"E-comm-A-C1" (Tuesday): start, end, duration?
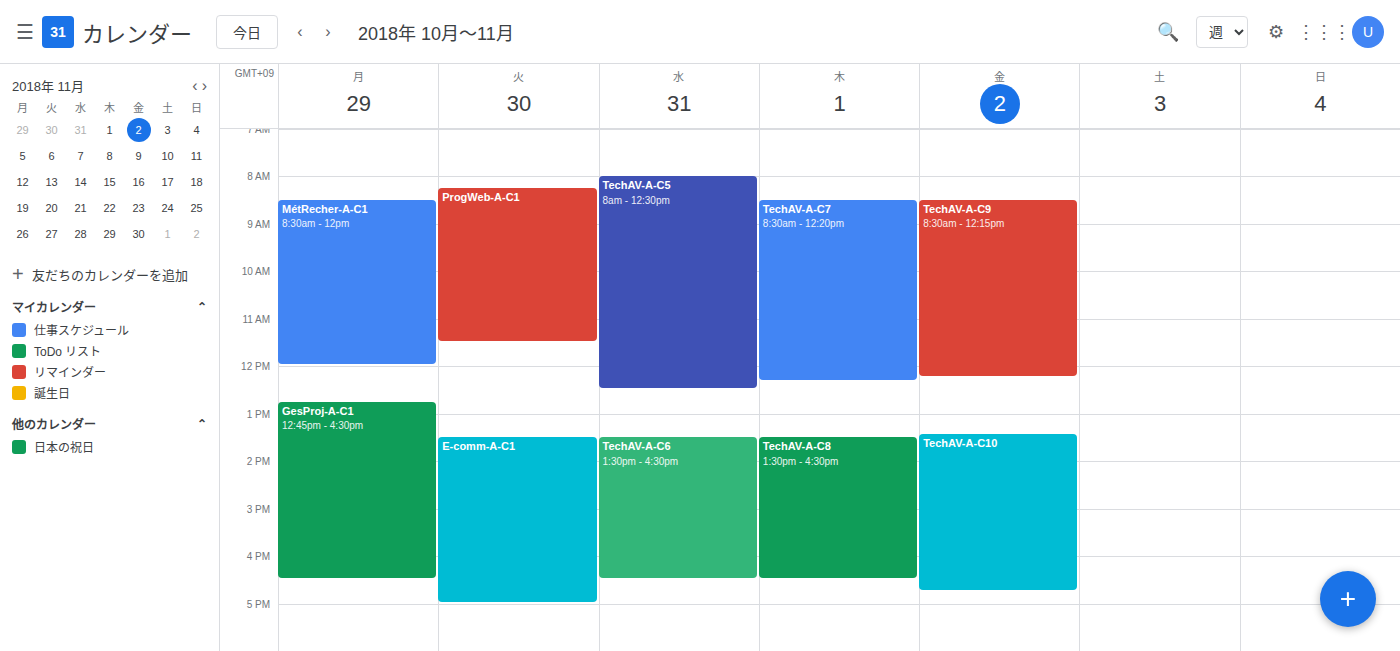
1:30 PM to 5:00 PM, 3 hours 30 minutes